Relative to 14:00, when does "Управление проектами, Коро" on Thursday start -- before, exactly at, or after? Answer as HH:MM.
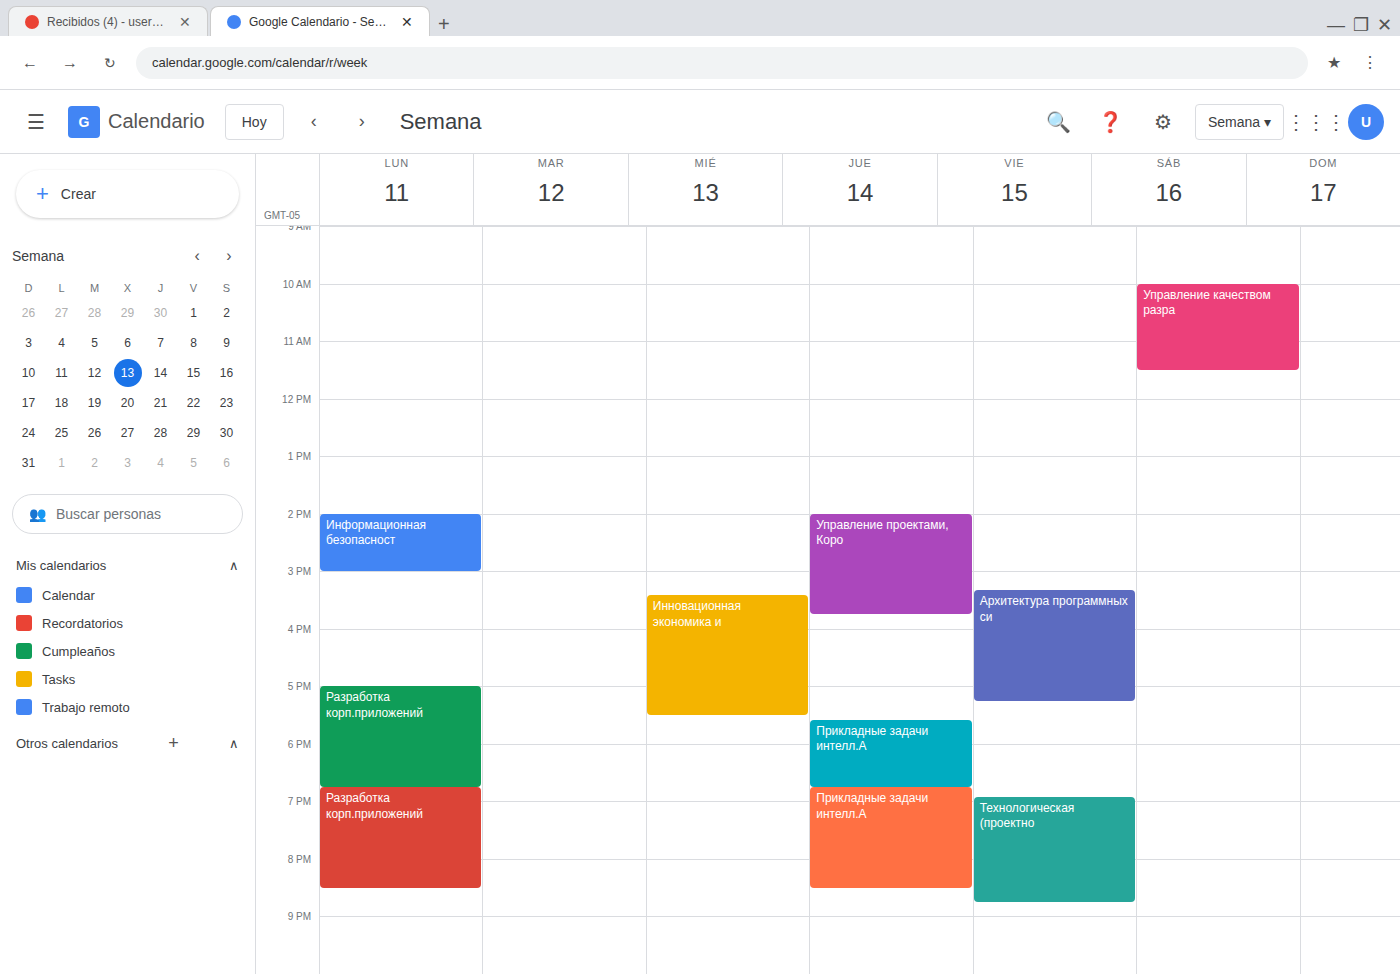
14:00 -- exactly at 14:00, on the 14:00 line.